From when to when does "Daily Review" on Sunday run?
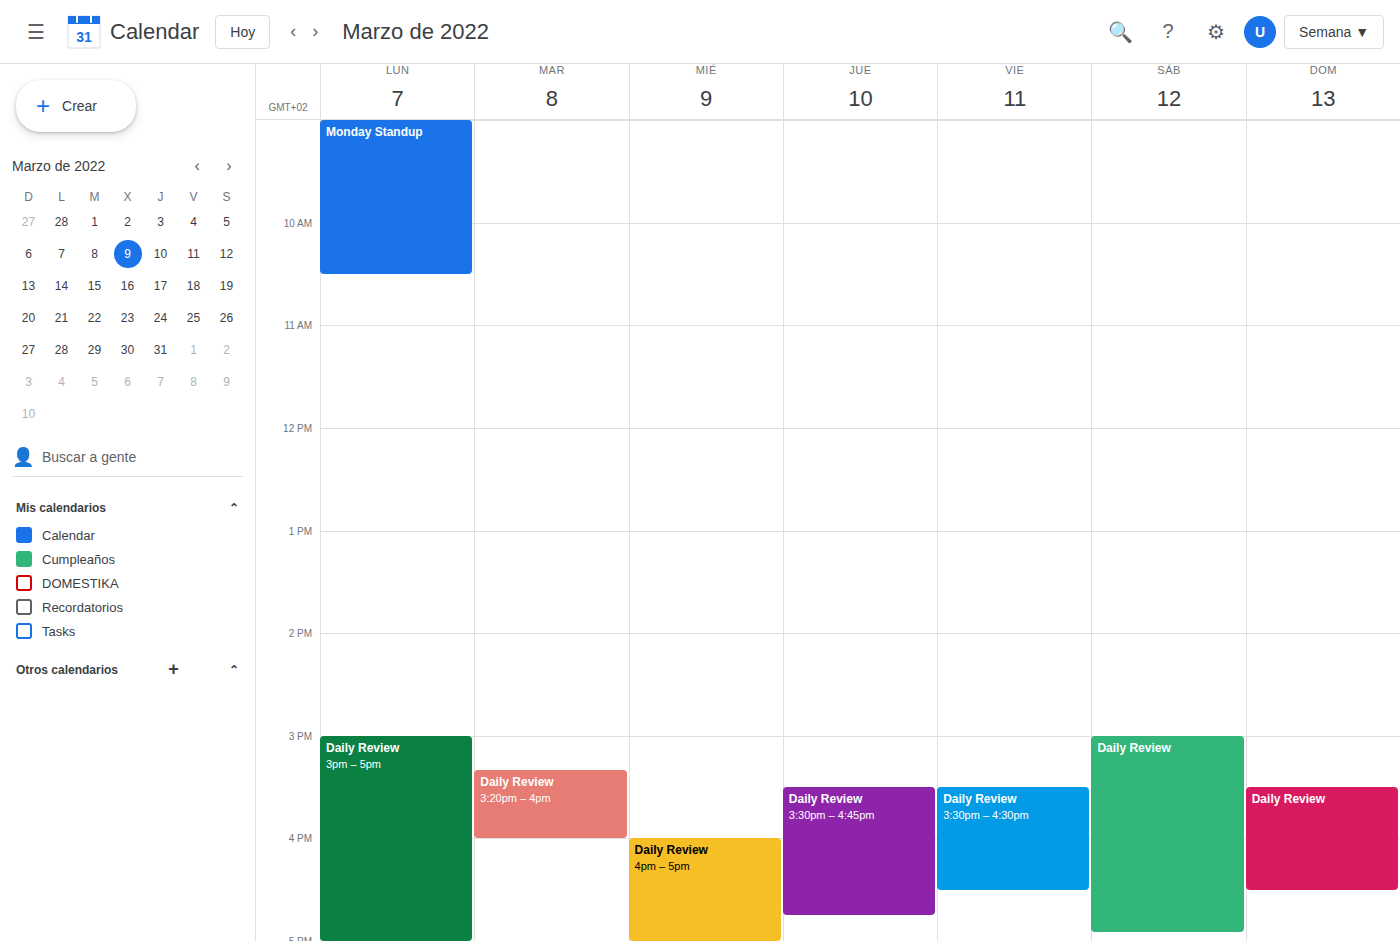
3:30 PM to 4:30 PM